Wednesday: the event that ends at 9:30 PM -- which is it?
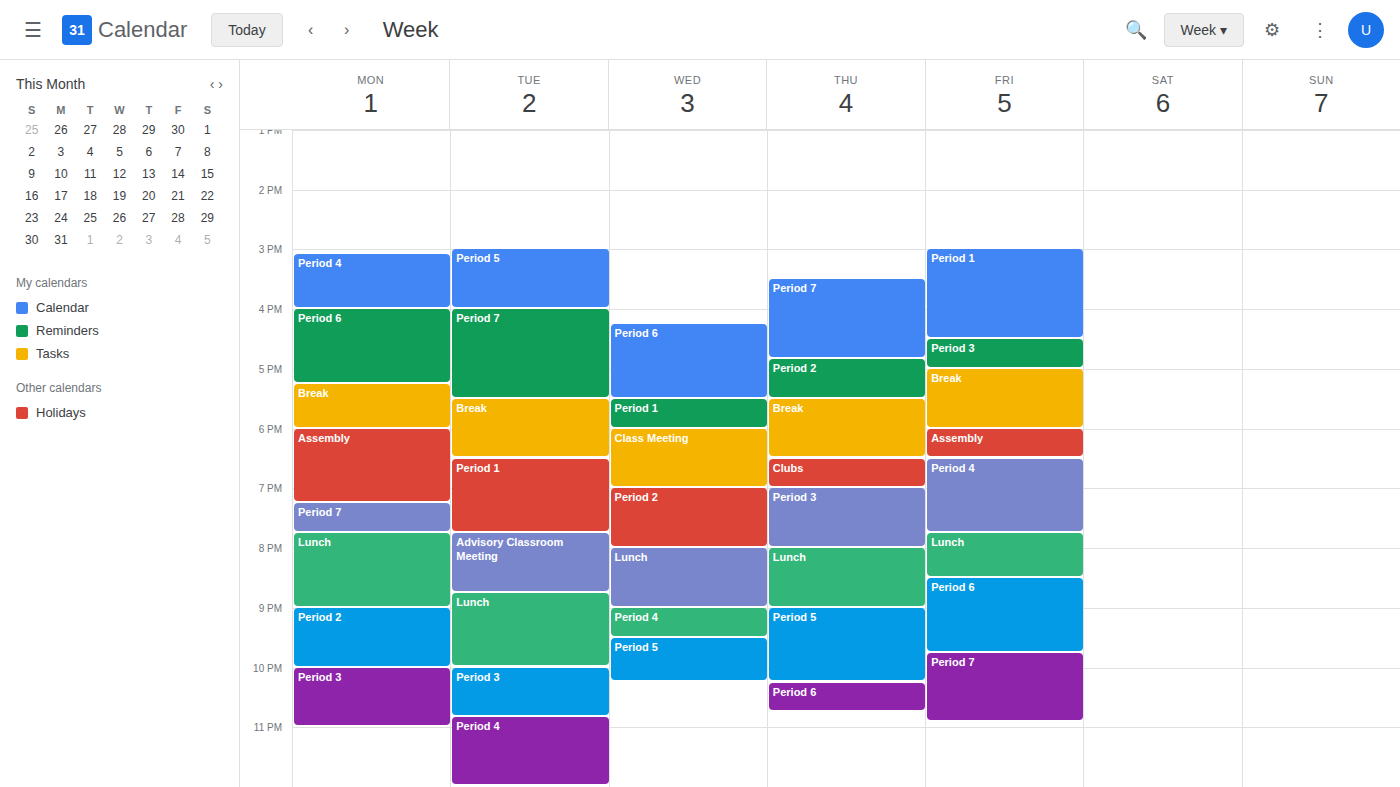
"Period 4"